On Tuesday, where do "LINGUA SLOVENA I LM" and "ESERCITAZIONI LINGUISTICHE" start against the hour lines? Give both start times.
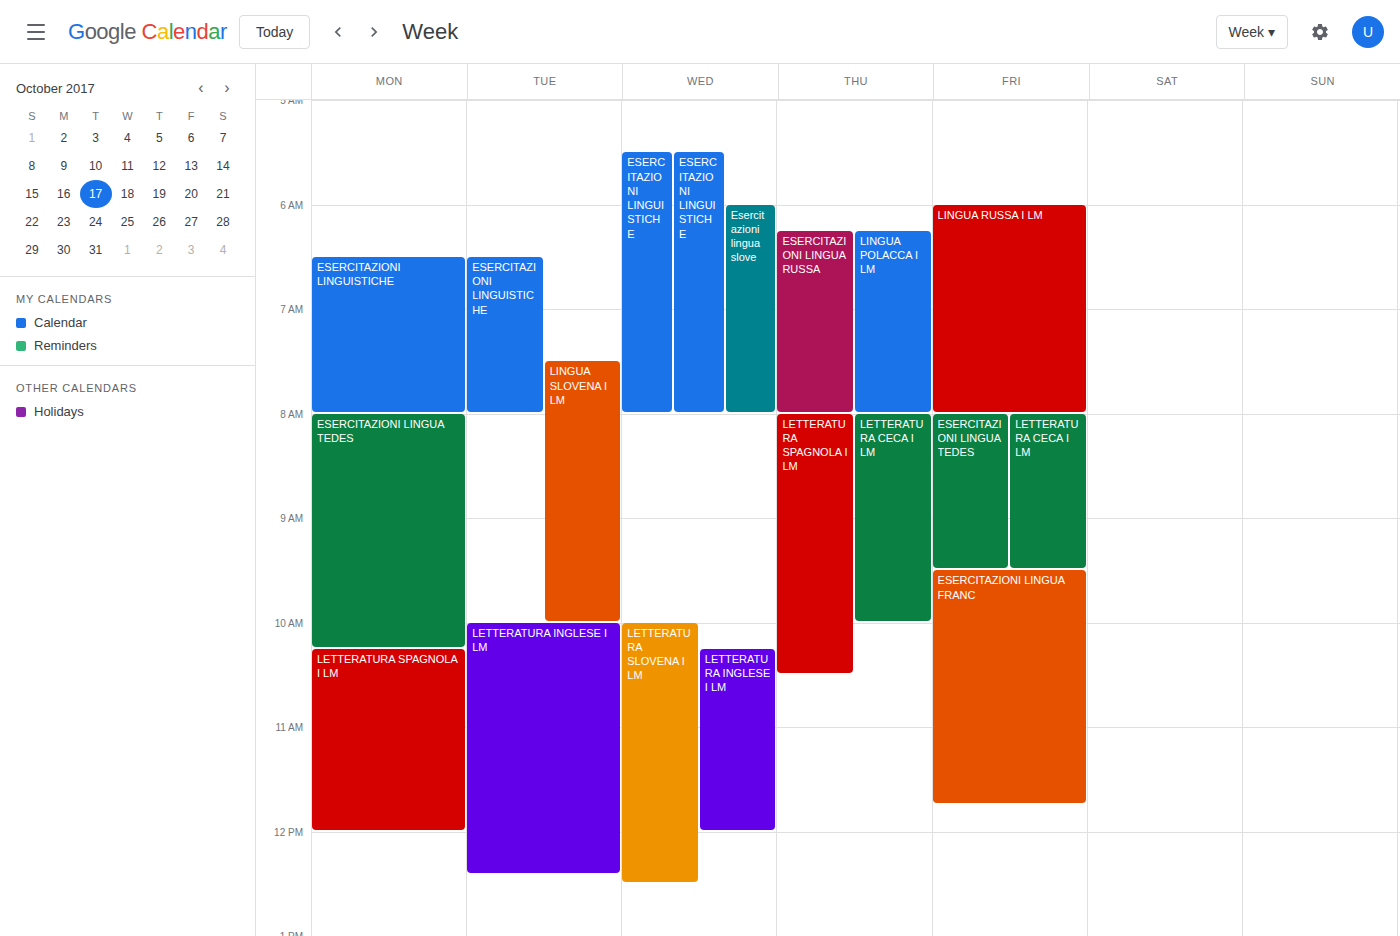
"LINGUA SLOVENA I LM": 7:30 AM, halfway between the 7 AM and 8 AM lines. "ESERCITAZIONI LINGUISTICHE": 6:30 AM, halfway between the 6 AM and 7 AM lines.